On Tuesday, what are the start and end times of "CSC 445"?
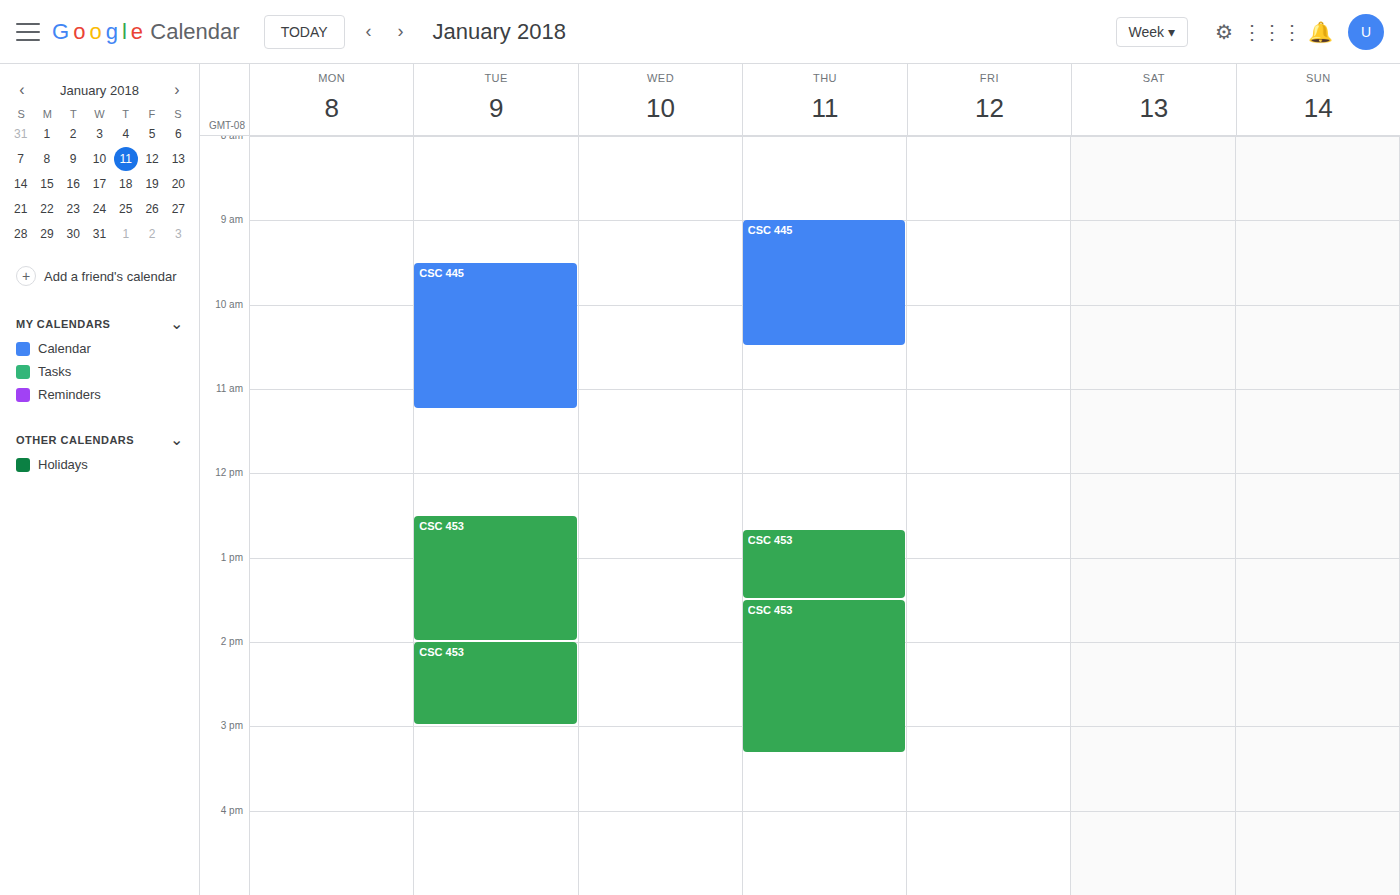
9:30 AM to 11:15 AM